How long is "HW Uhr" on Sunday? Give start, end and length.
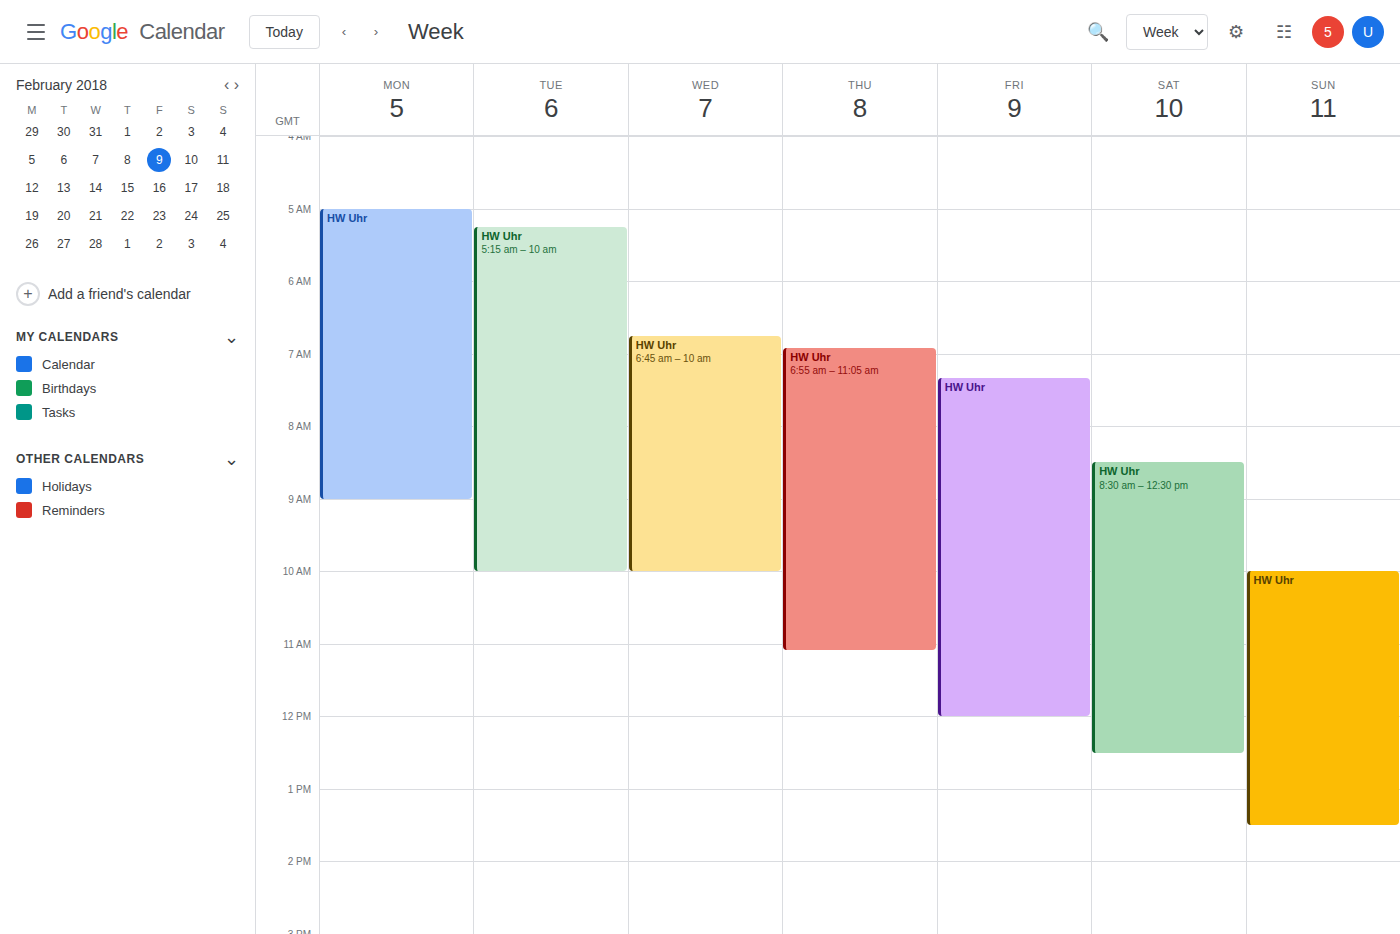
10:00 AM to 1:30 PM, 3 hours 30 minutes